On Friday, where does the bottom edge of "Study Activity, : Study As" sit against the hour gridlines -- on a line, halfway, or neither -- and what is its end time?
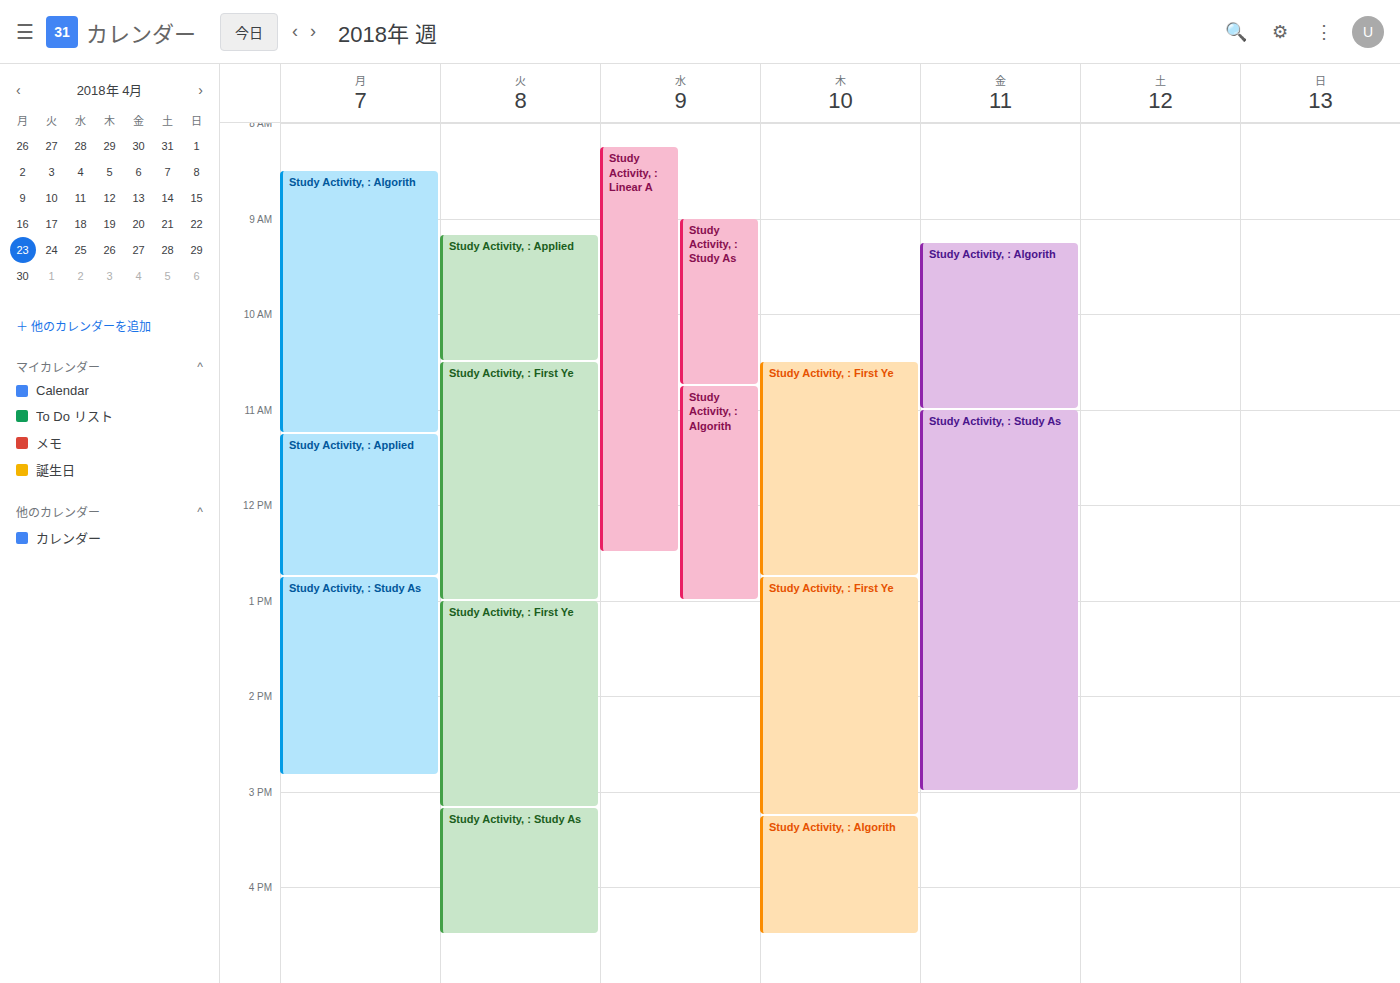
3:00 PM -- exactly on the 3 PM line.